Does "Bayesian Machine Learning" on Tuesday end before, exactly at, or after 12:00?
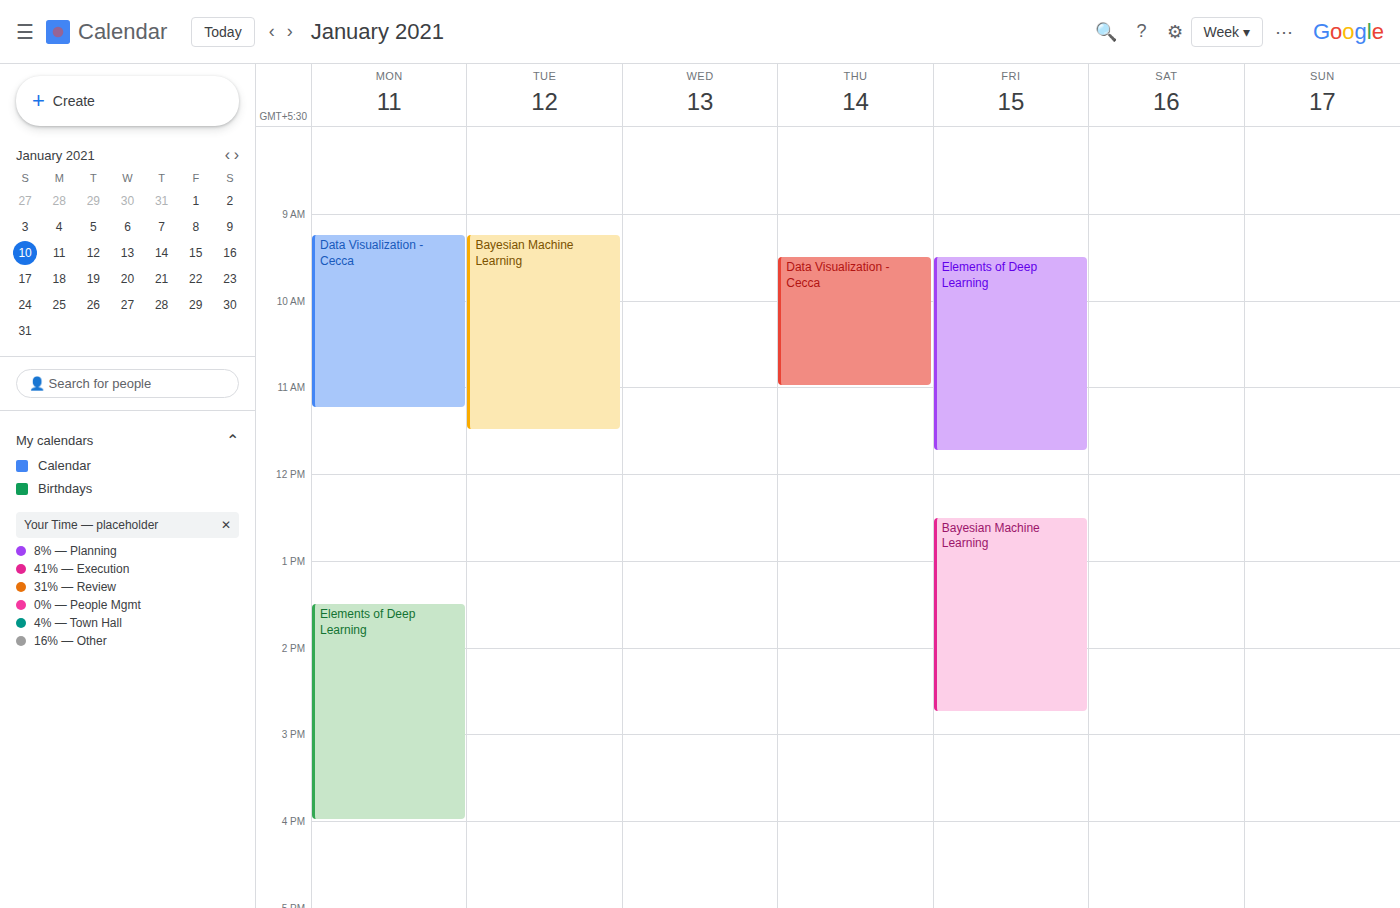
11:30 -- before 12:00, 30 minutes above the 12:00 line.